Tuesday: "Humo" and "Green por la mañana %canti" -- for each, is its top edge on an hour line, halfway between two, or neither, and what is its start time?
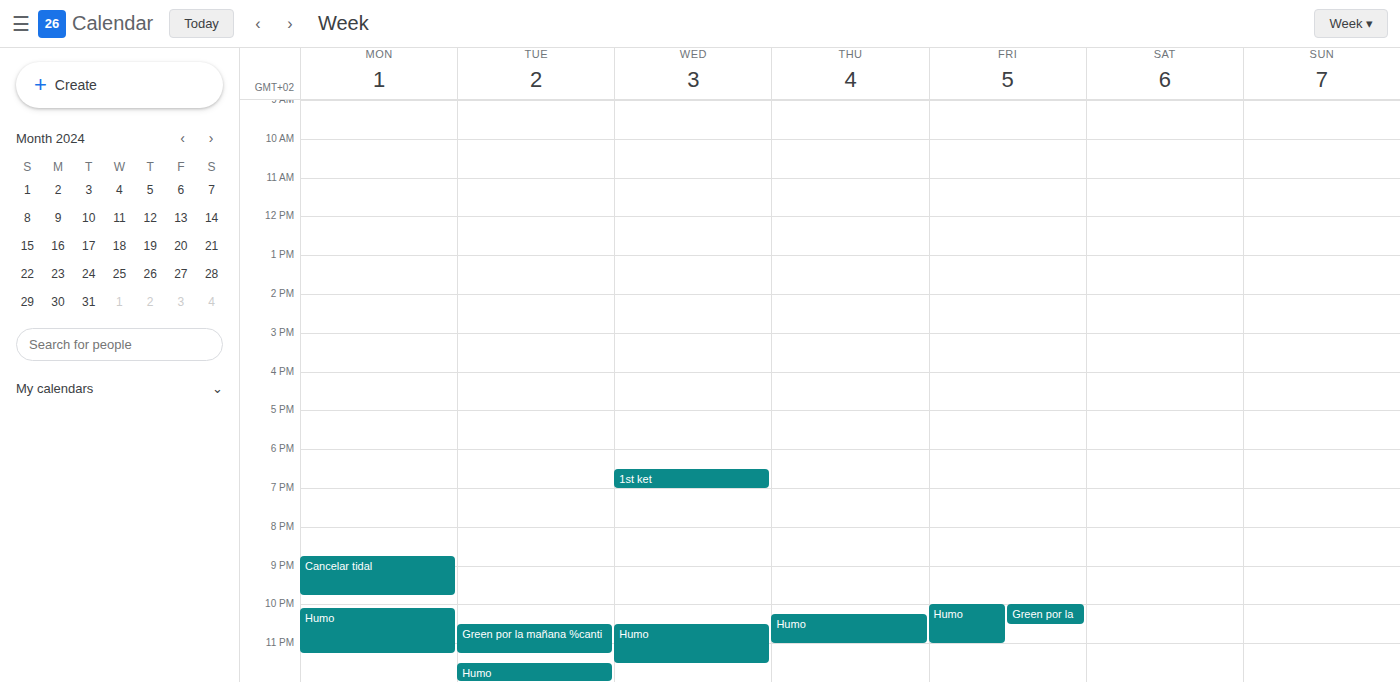
"Humo": 11:30 PM, halfway between the 11 PM and 12 AM lines. "Green por la mañana %canti": 10:30 PM, halfway between the 10 PM and 11 PM lines.